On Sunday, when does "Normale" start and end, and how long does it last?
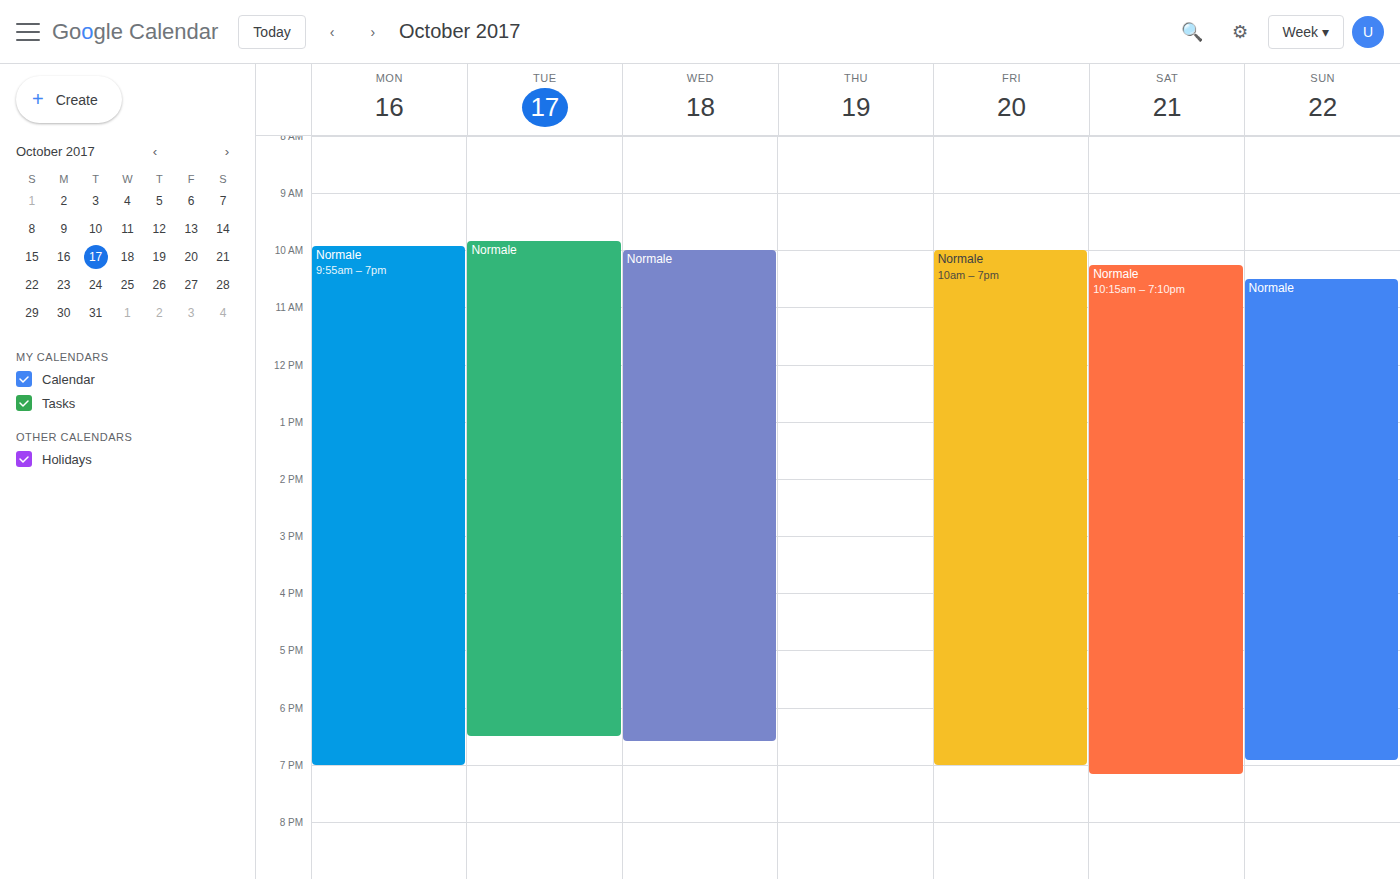
10:30 to 18:55, 8 hours 25 minutes